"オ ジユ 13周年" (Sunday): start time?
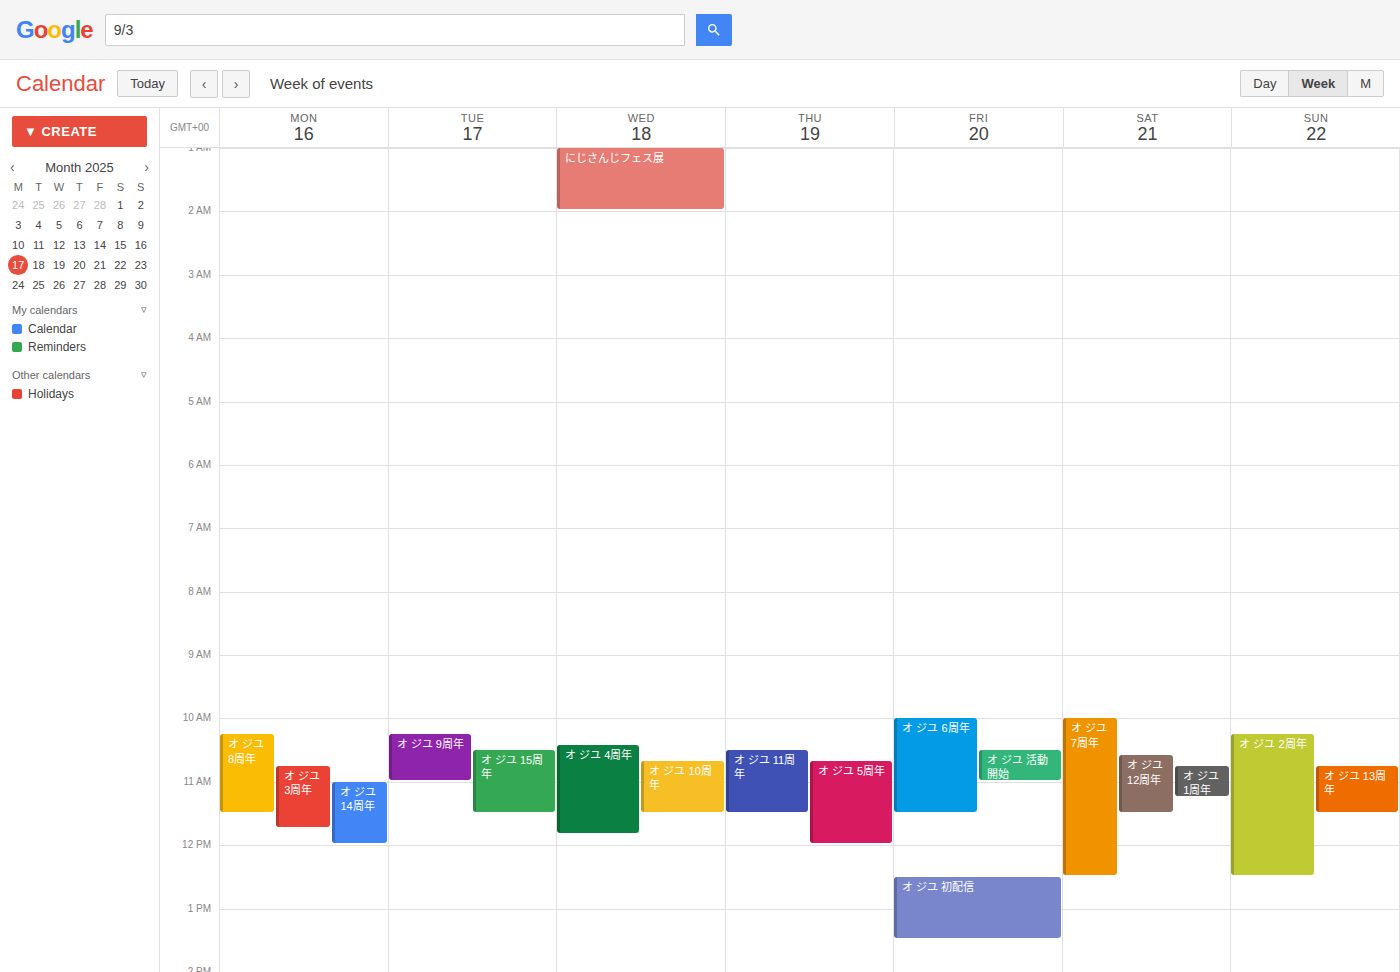
10:45